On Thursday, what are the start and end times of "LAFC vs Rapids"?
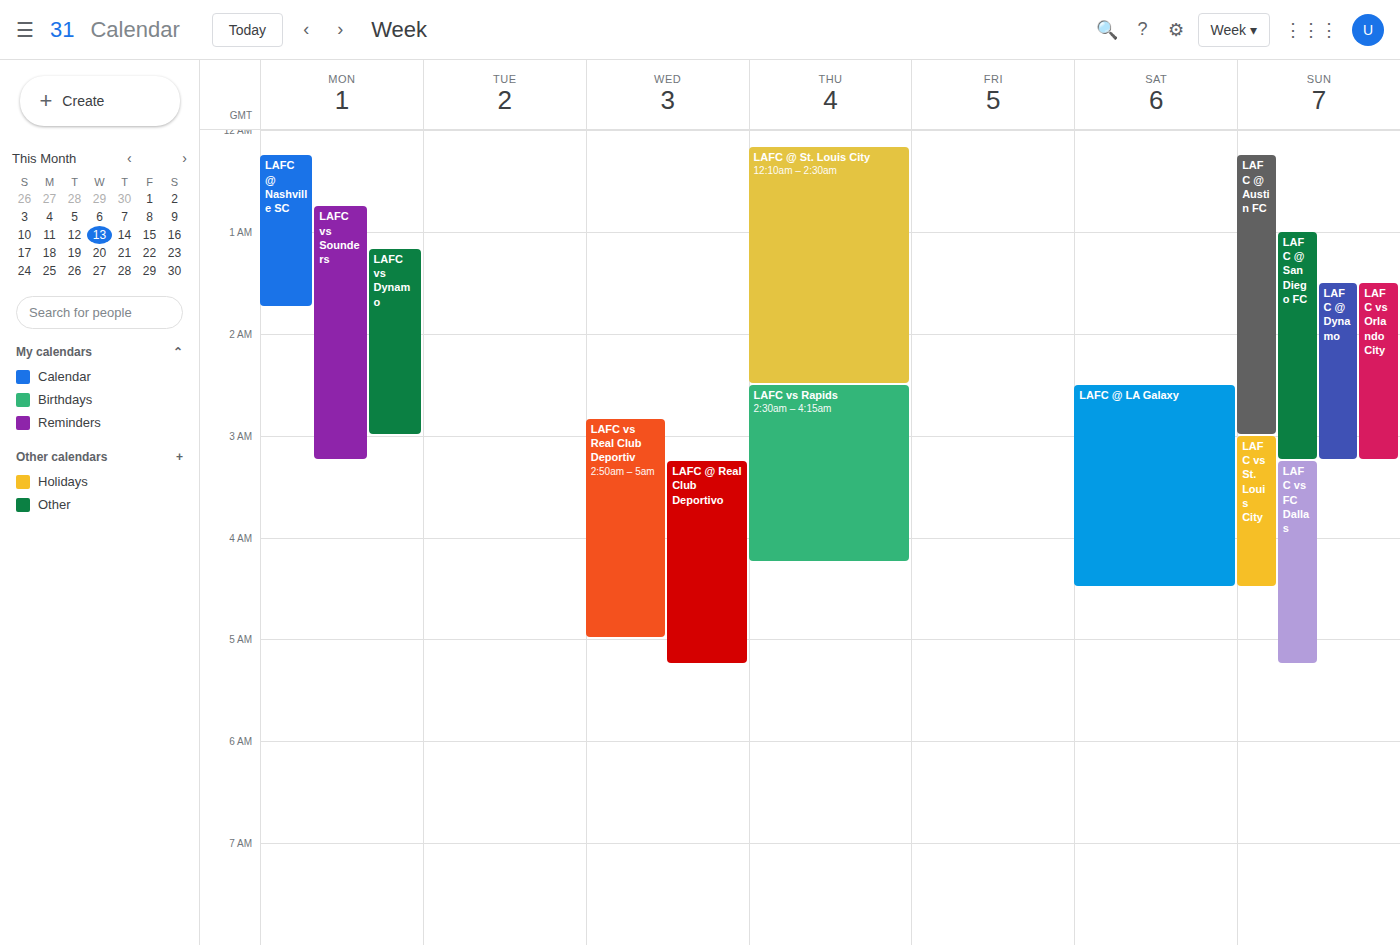
2:30 AM to 4:15 AM